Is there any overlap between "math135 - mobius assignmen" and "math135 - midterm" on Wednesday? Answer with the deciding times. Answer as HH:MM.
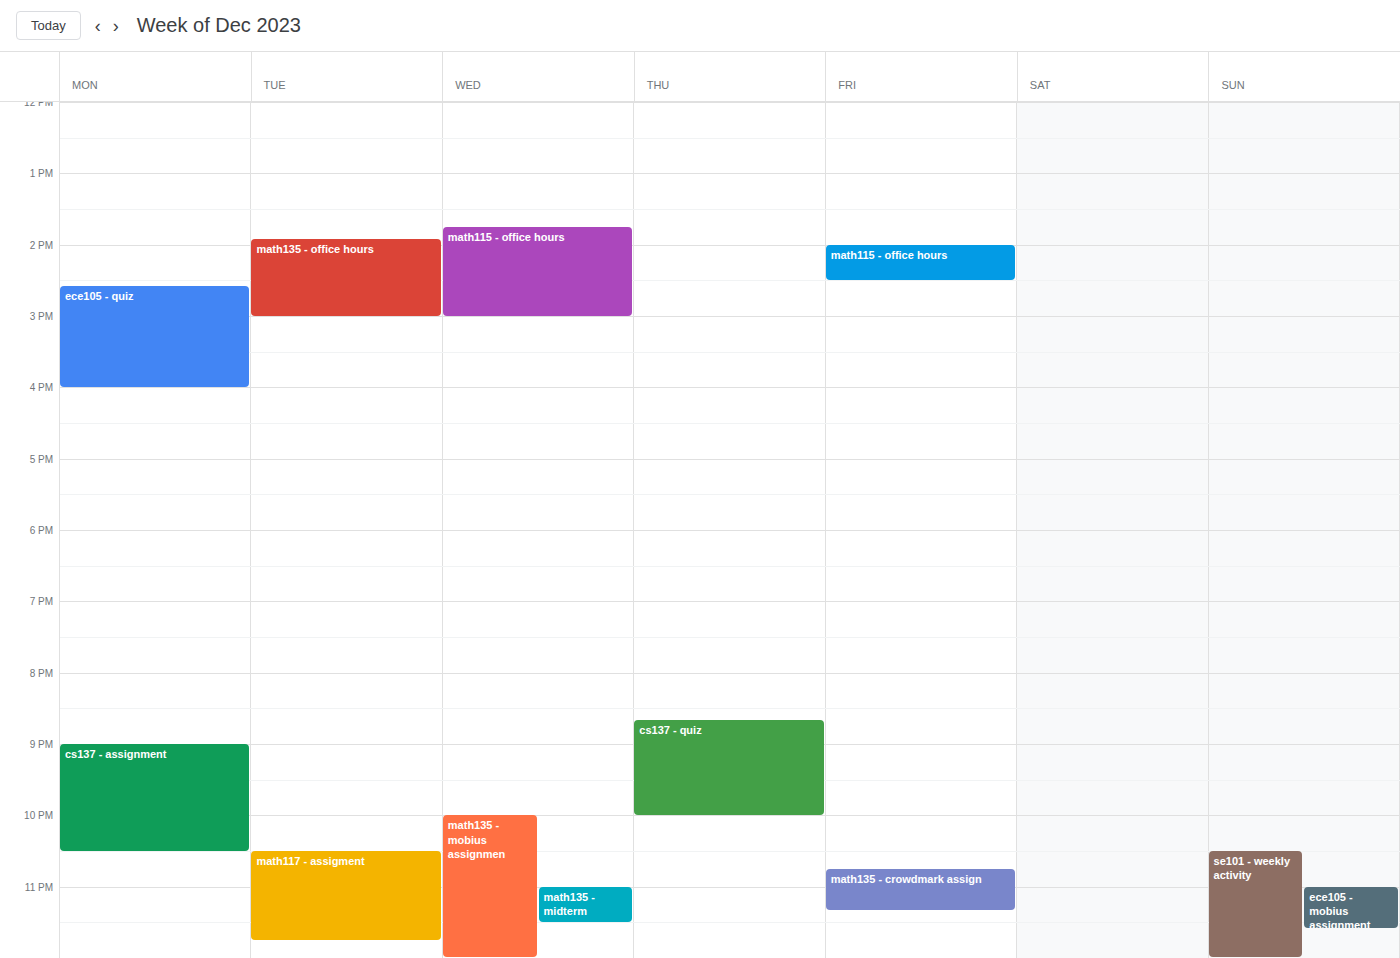
"math135 - midterm" runs 23:00 to 23:30, inside "math135 - mobius assignmen" -- they overlap.